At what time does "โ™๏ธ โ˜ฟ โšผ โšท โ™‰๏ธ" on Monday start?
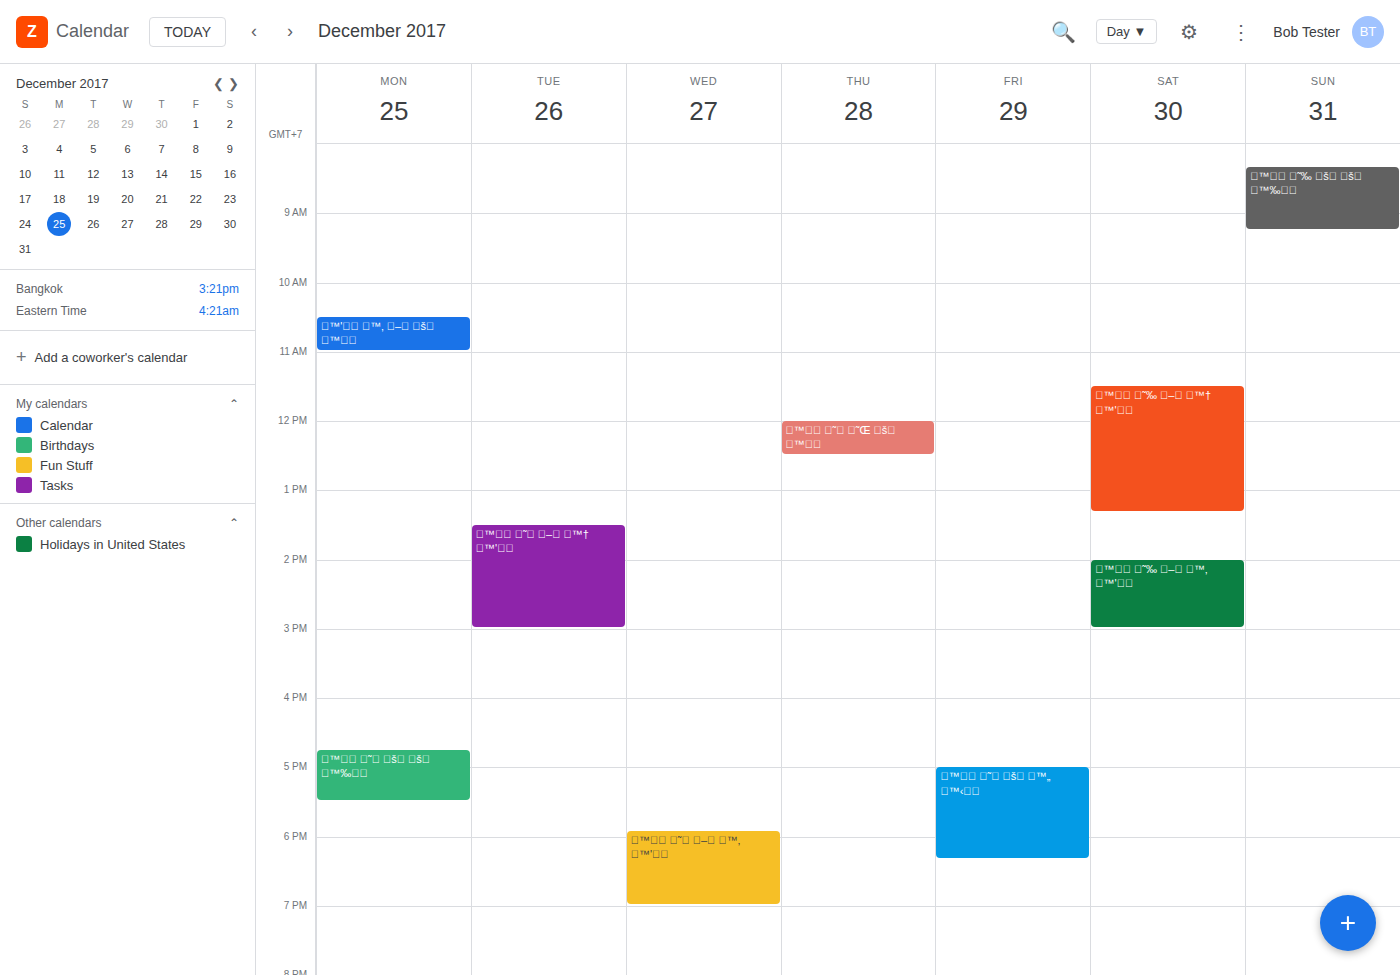
4:45 PM